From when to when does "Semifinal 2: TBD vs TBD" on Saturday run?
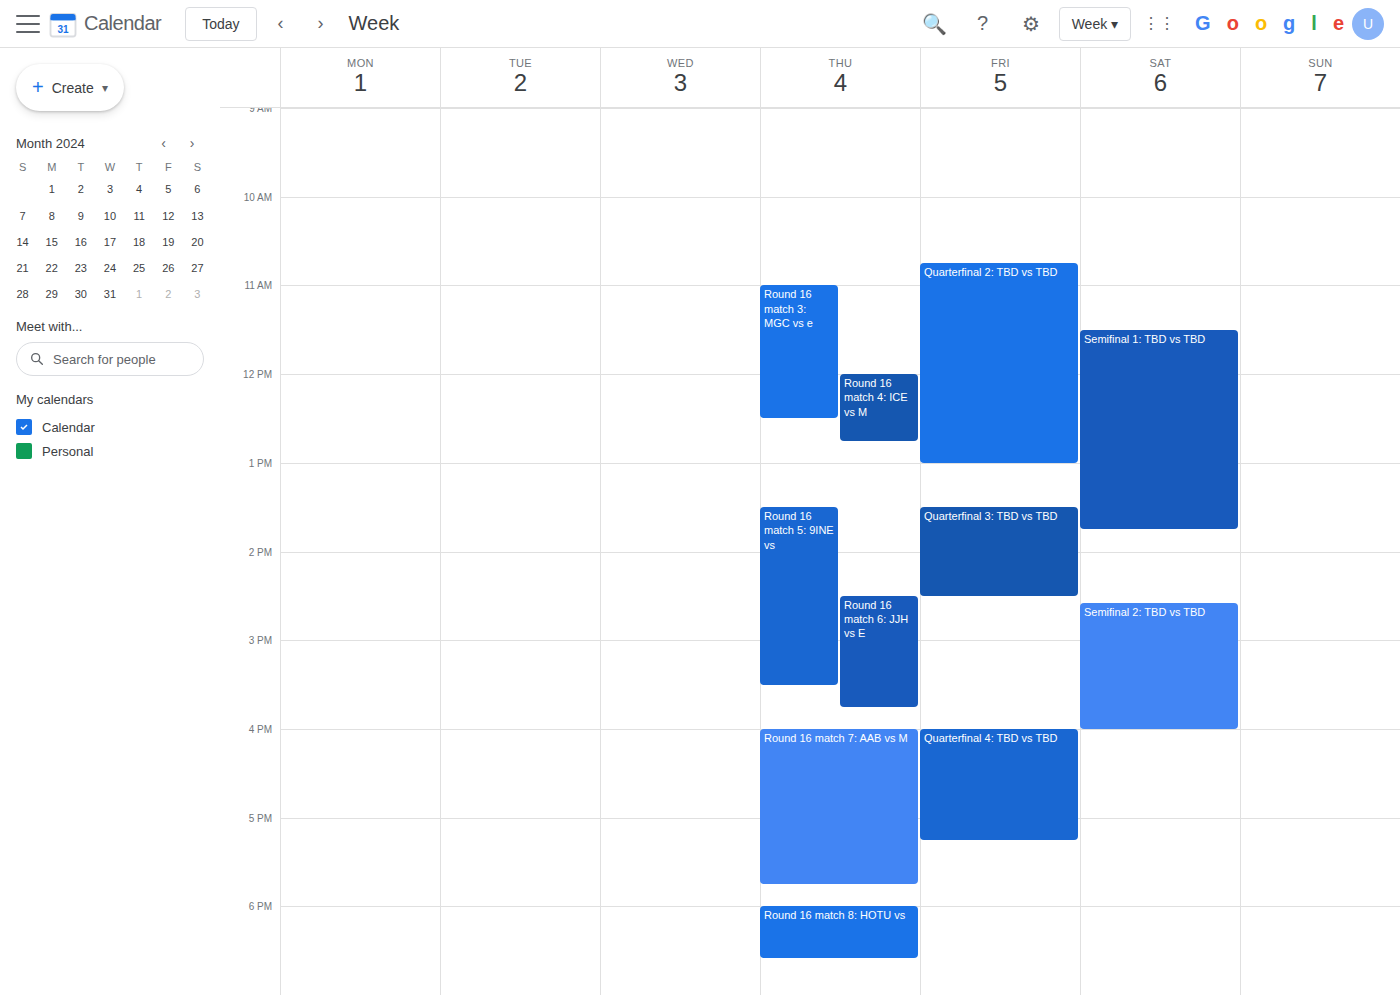
2:35 PM to 4:00 PM